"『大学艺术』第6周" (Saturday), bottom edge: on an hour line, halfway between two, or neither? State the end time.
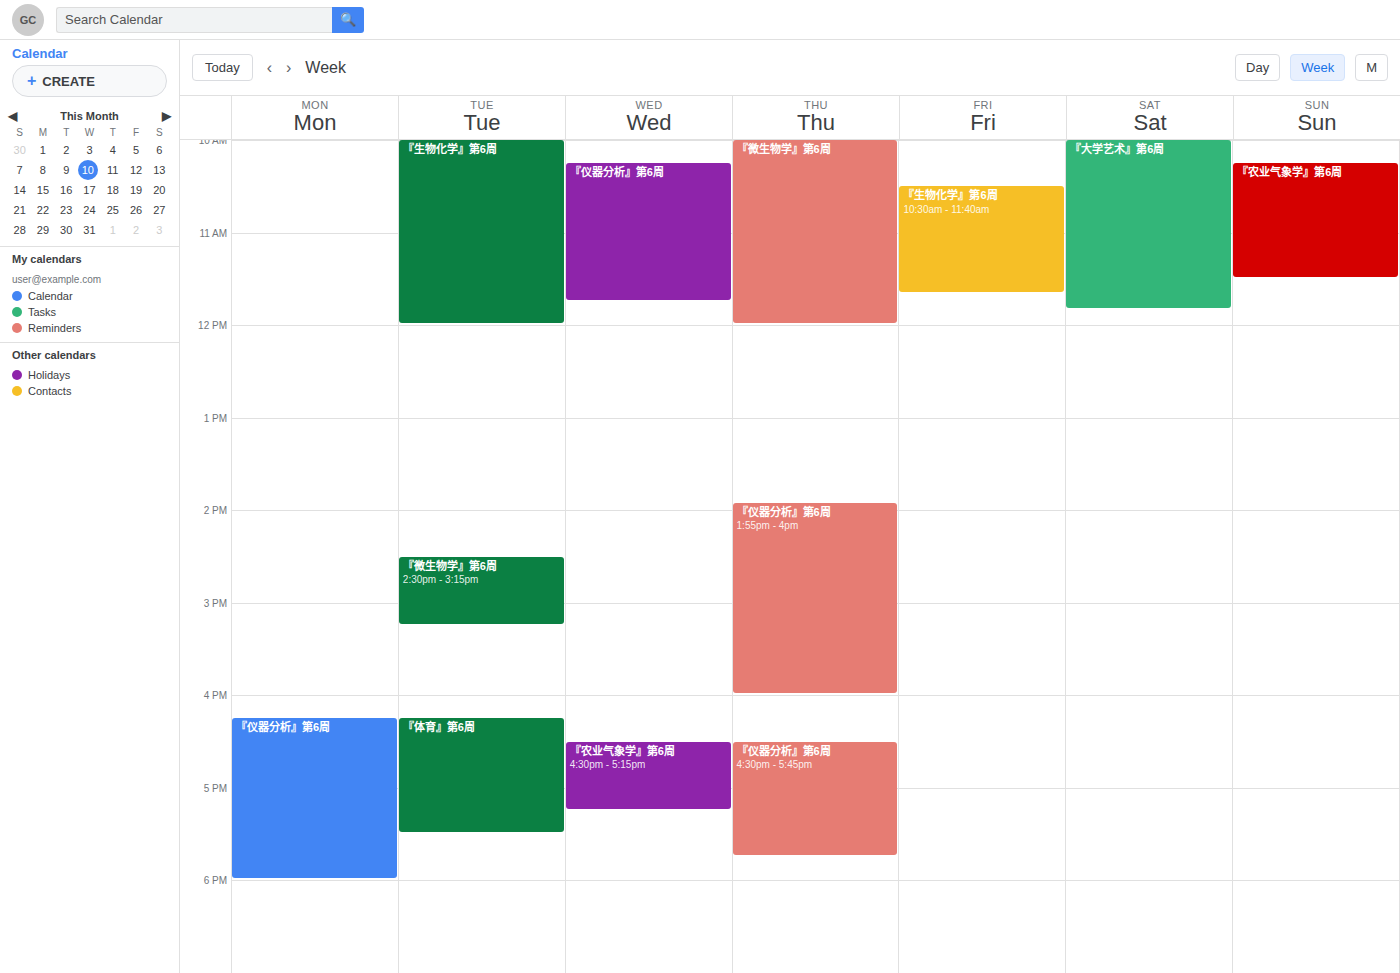
11:50 -- neither: 50 minutes below the 11:00 line and 10 minutes above the 12:00 line.